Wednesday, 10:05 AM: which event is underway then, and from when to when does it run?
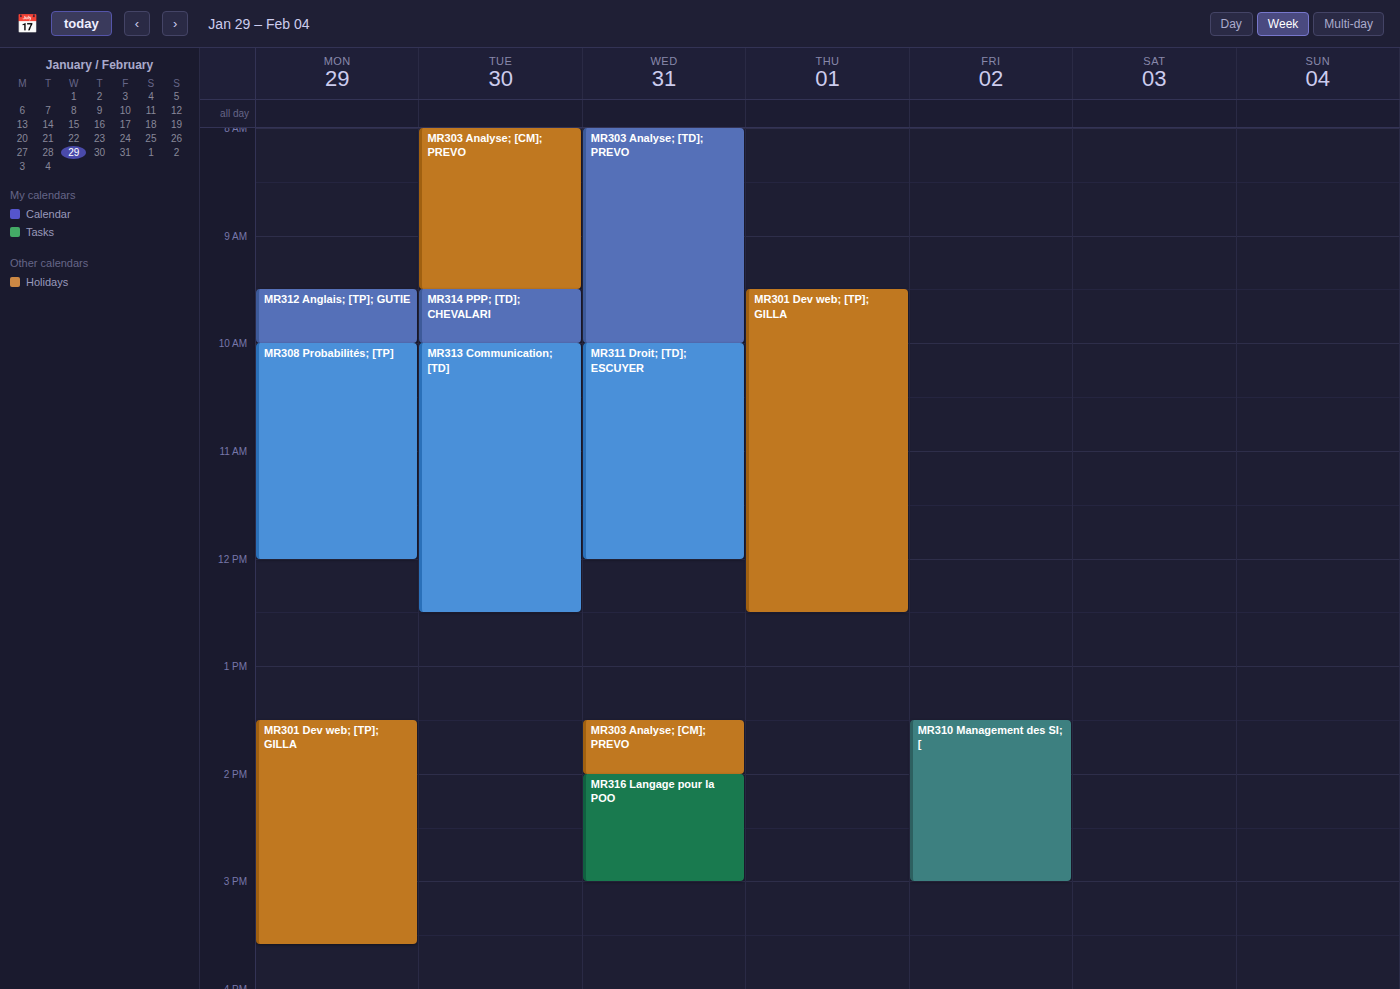
"MR311 Droit; [TD]; ESCUYER", 10:00 AM to 12:00 PM